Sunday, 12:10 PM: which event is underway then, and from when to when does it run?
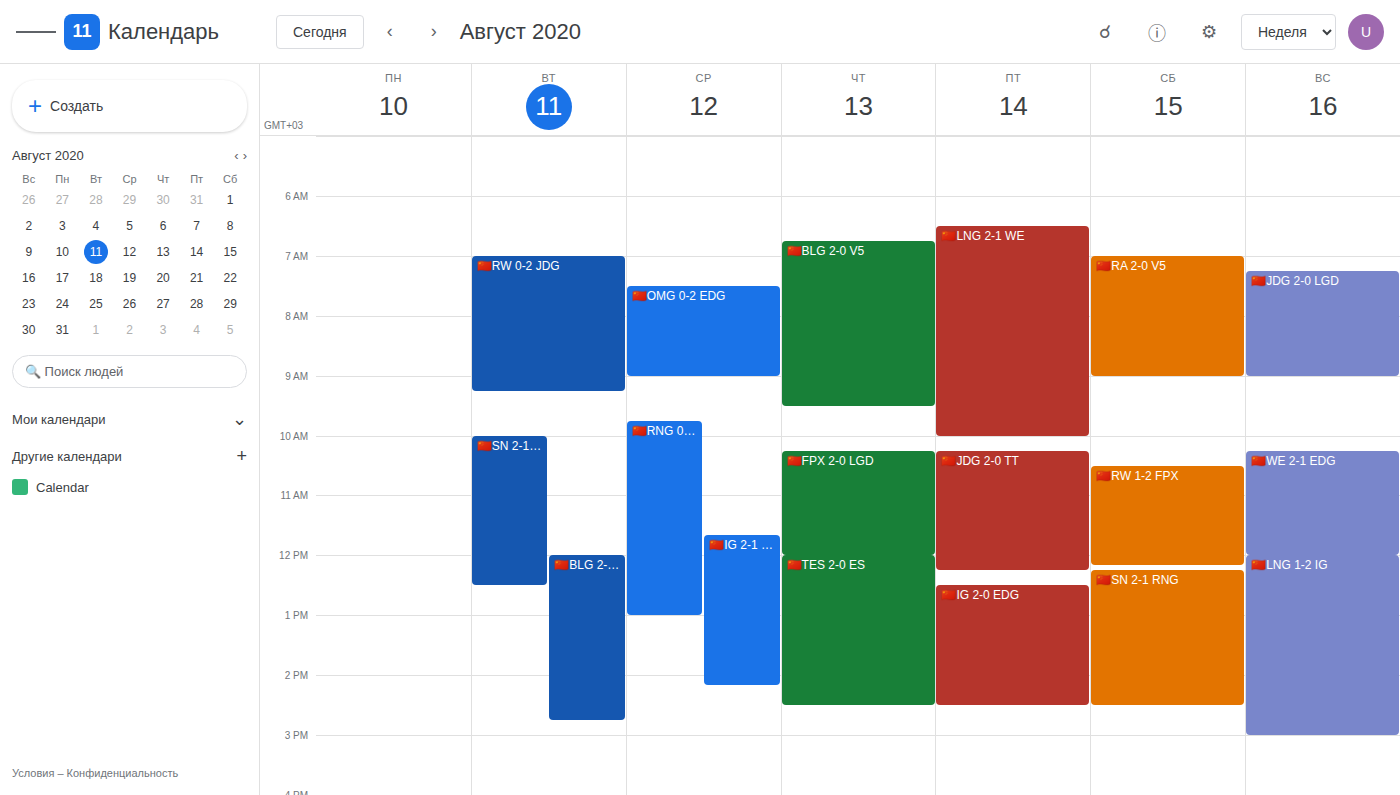
"🇨🇳LNG 1-2 IG", 12:00 PM to 3:00 PM